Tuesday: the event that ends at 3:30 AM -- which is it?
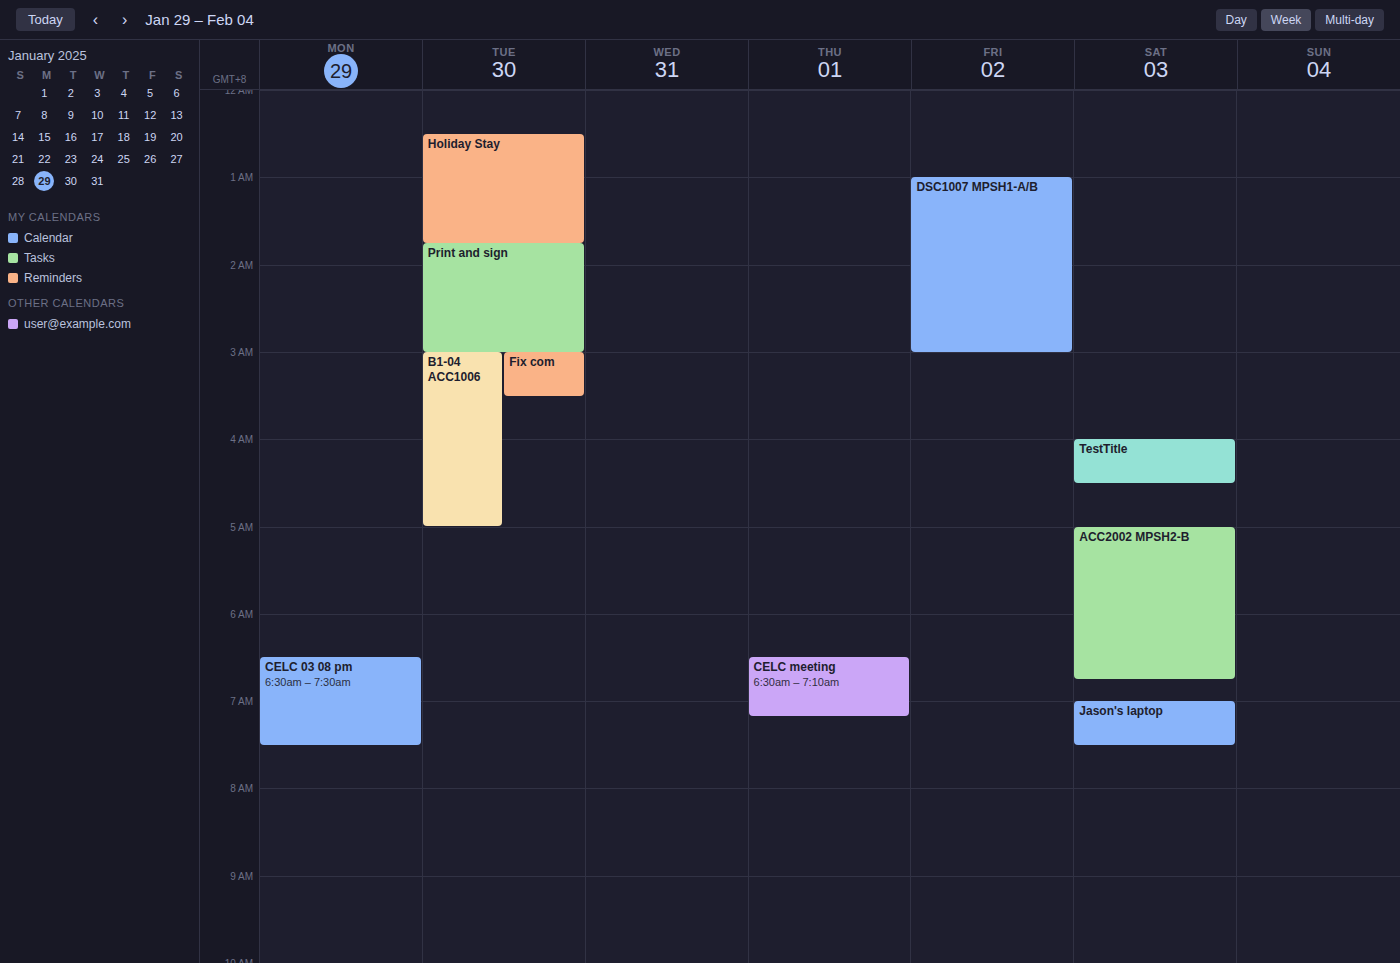
"Fix com"